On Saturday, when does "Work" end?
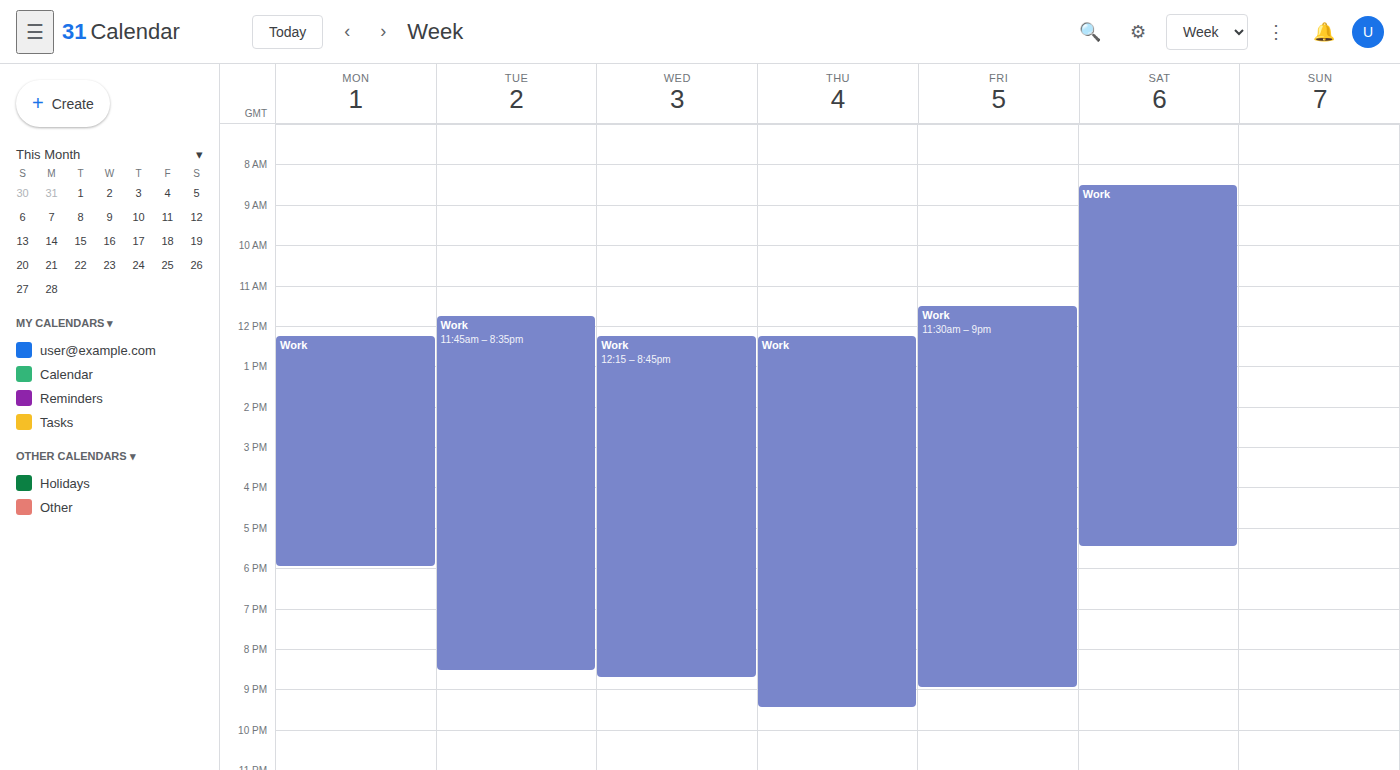
5:30 PM